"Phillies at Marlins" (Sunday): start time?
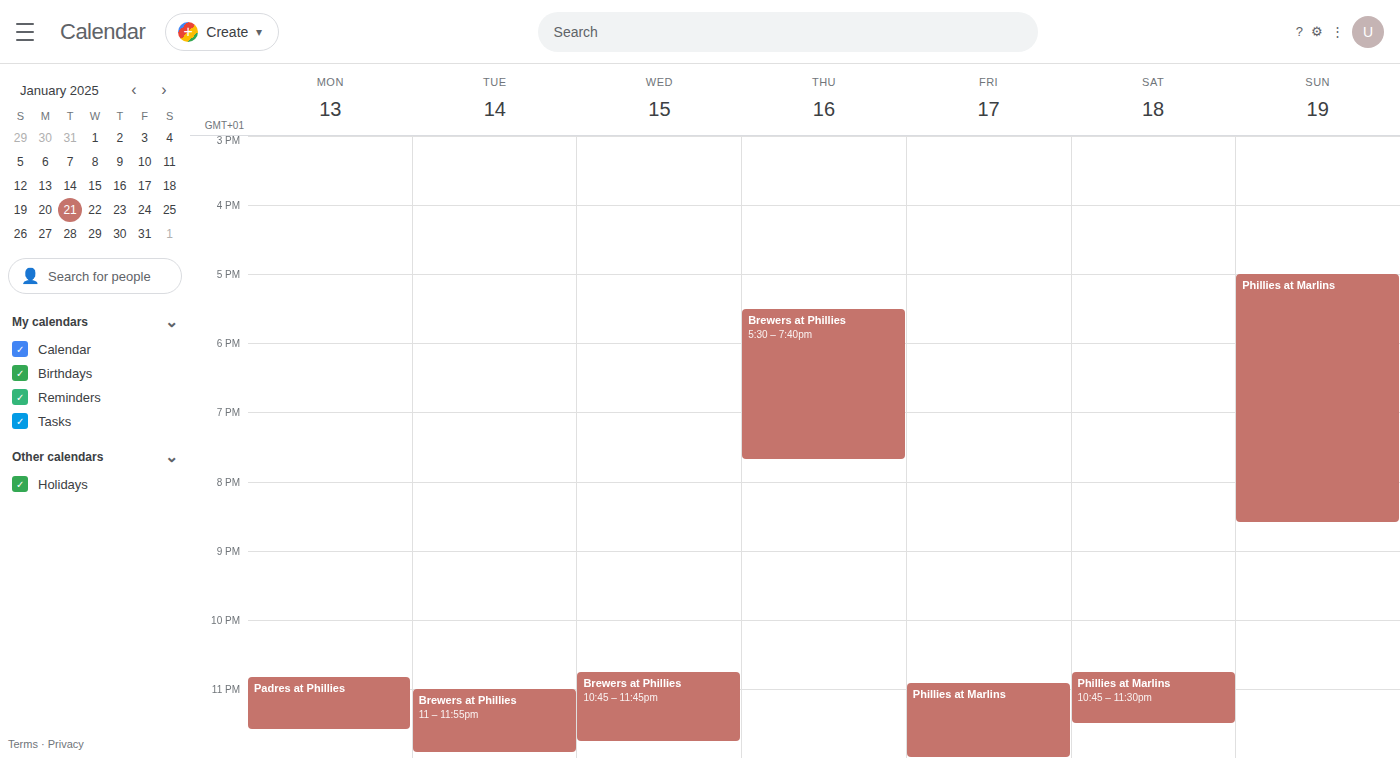
5:00 PM